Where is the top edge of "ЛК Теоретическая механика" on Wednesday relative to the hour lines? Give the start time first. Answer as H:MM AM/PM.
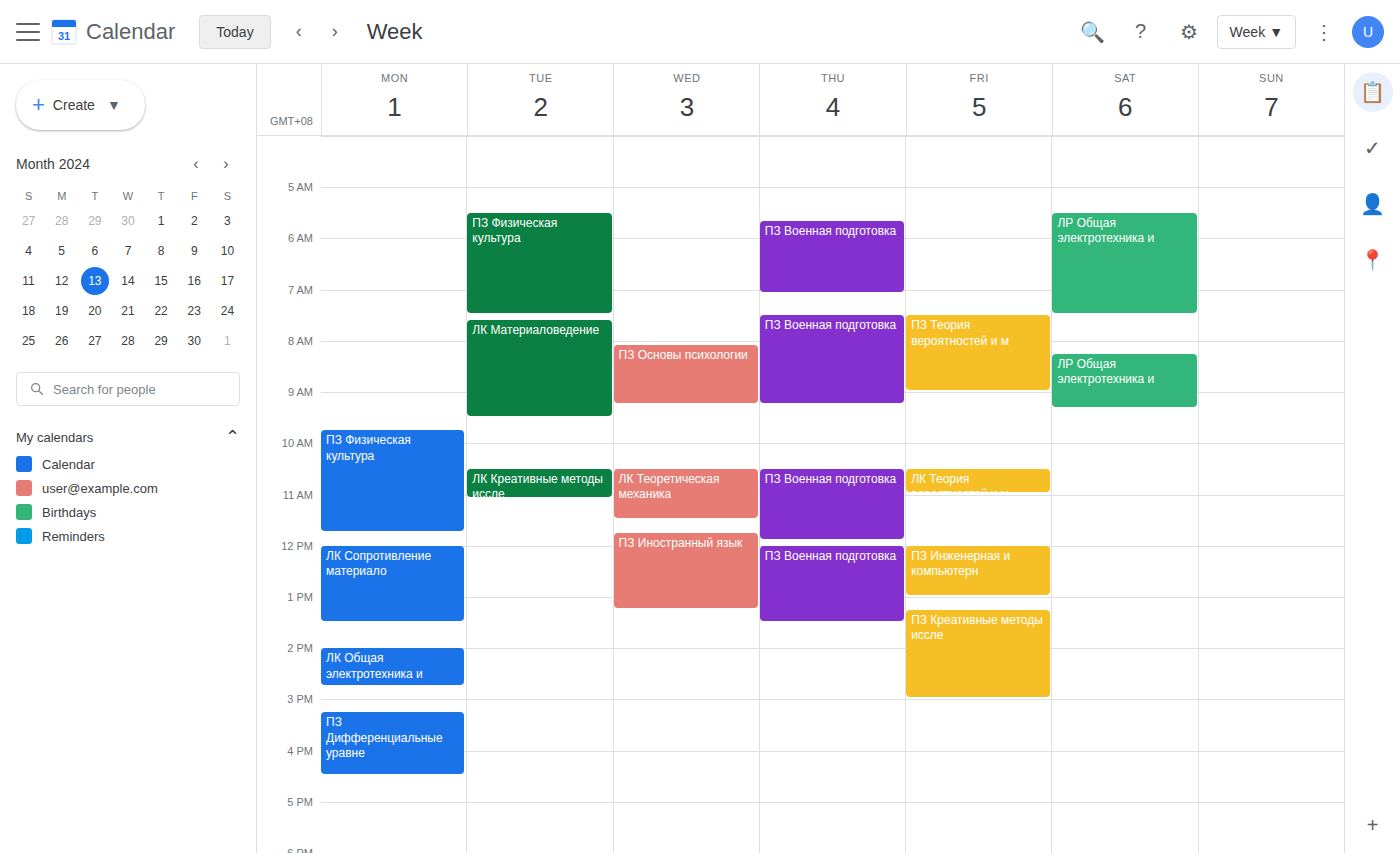
10:30 AM -- halfway between the 10 AM and 11 AM lines.